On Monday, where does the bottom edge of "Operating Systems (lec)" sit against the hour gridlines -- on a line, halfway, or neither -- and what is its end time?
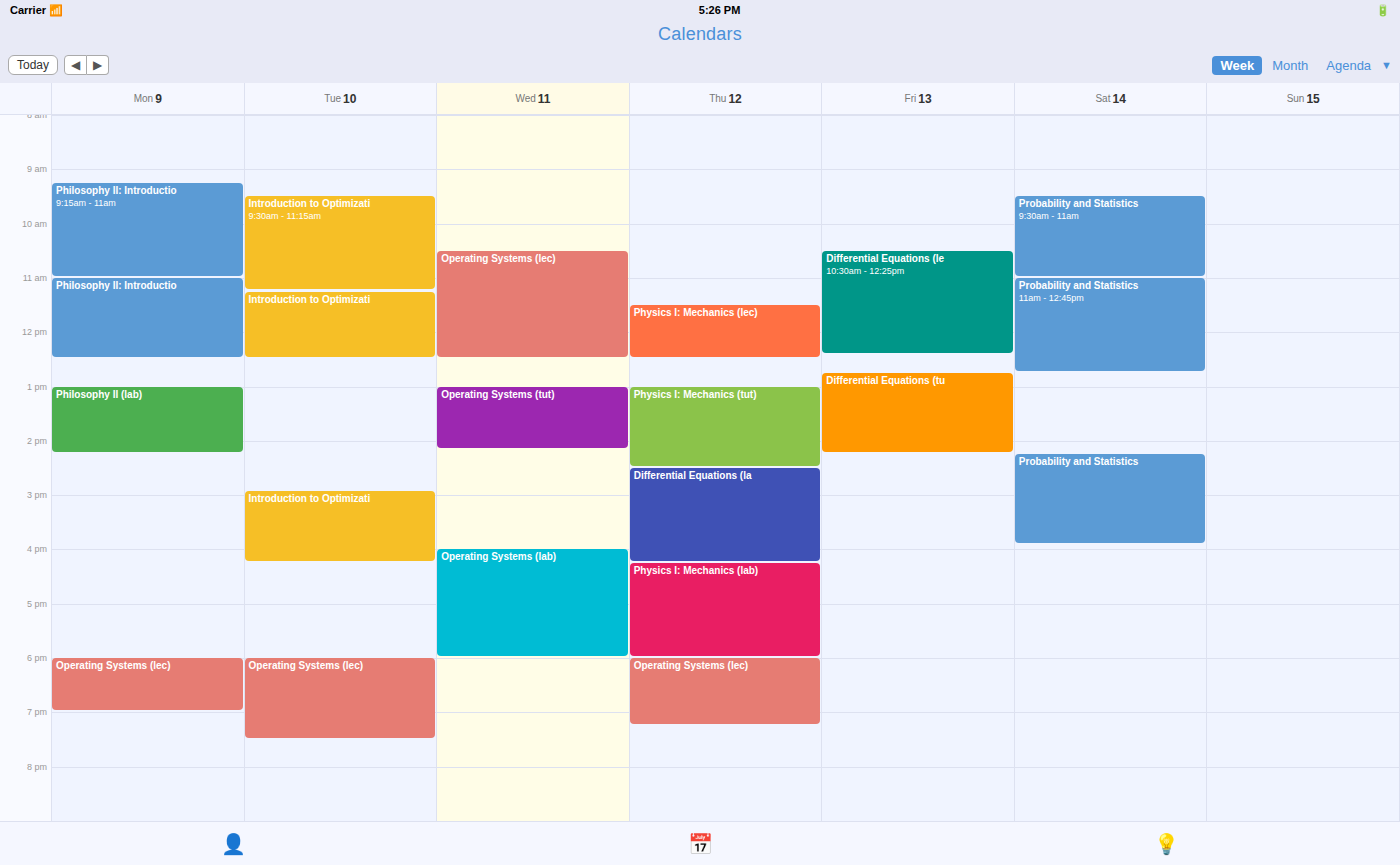
19:00 -- exactly on the 19:00 line.